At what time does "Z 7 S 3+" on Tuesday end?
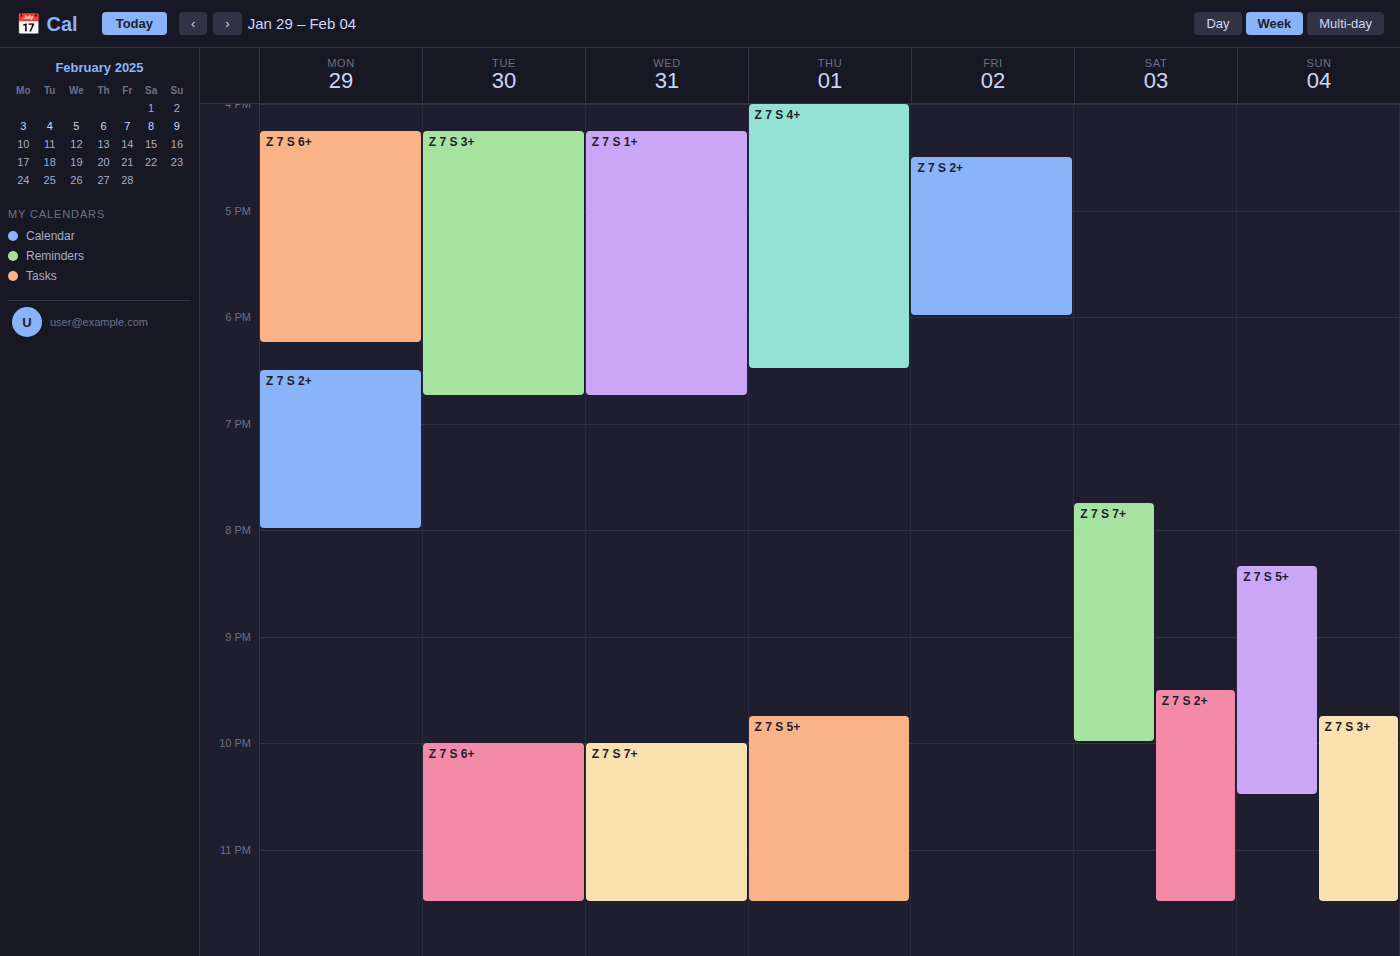
6:45 PM